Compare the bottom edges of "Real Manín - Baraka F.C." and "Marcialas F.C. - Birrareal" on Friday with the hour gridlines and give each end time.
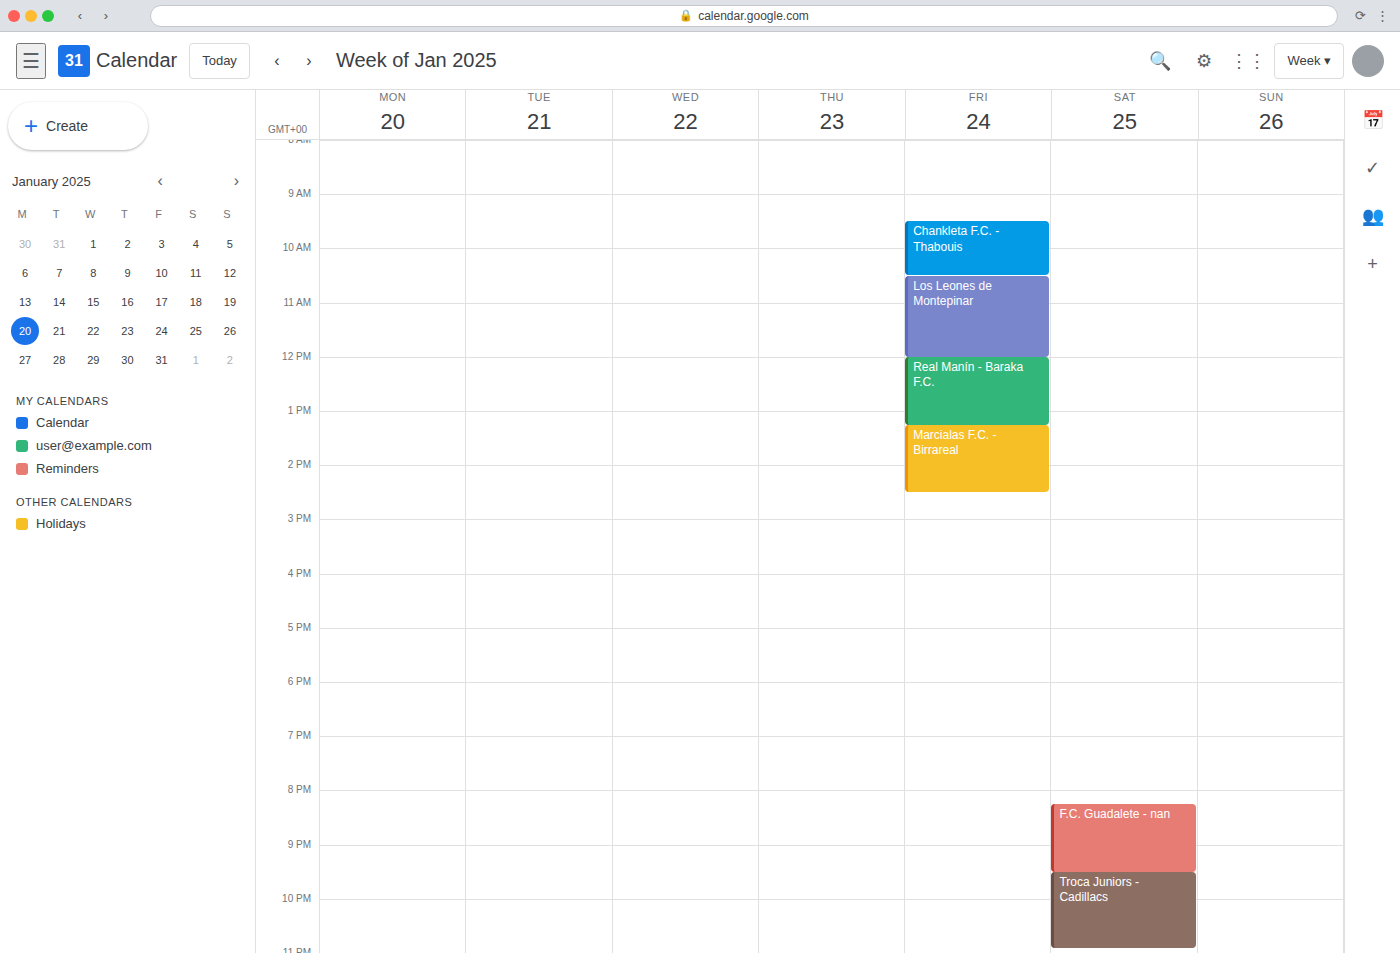
"Real Manín - Baraka F.C.": 13:15, neither: a quarter of the way from the 13:00 line to the 14:00 line. "Marcialas F.C. - Birrareal": 14:30, halfway between the 14:00 and 15:00 lines.